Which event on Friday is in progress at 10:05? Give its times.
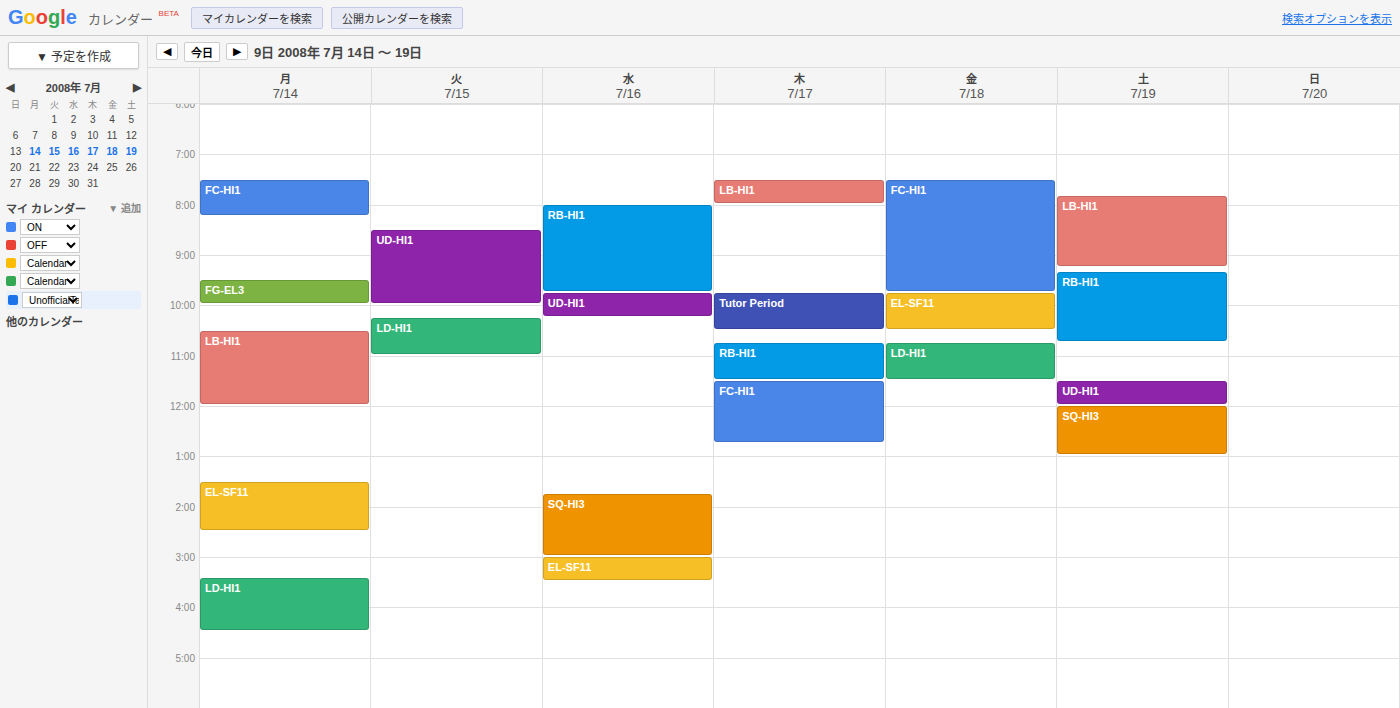
"EL-SF11", 09:45 to 10:30